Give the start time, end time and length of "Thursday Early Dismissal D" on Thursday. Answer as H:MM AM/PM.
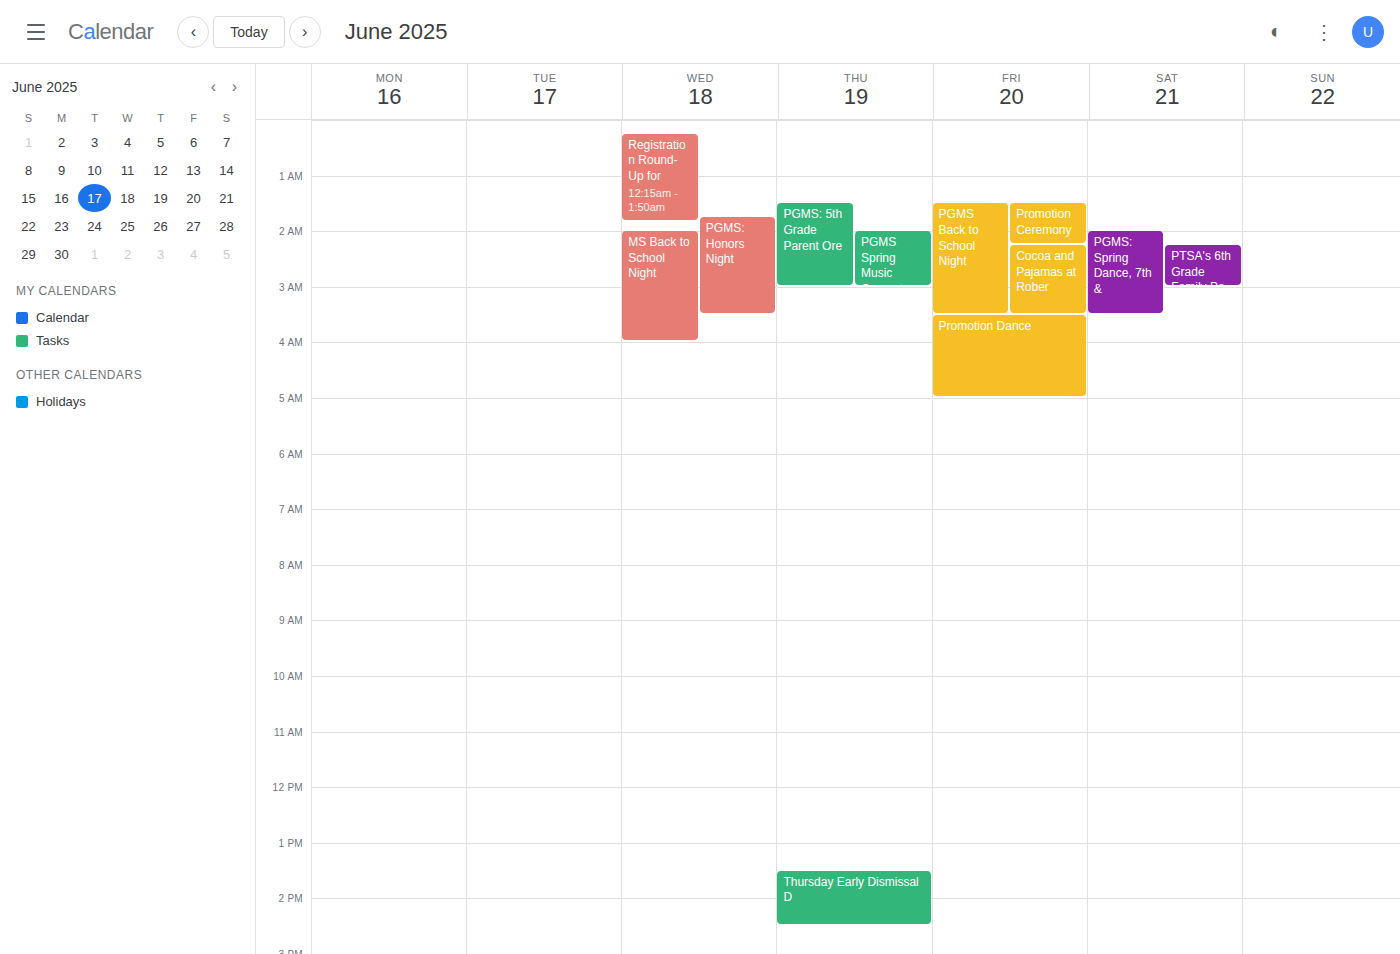
1:30 PM to 2:30 PM, 1 hour